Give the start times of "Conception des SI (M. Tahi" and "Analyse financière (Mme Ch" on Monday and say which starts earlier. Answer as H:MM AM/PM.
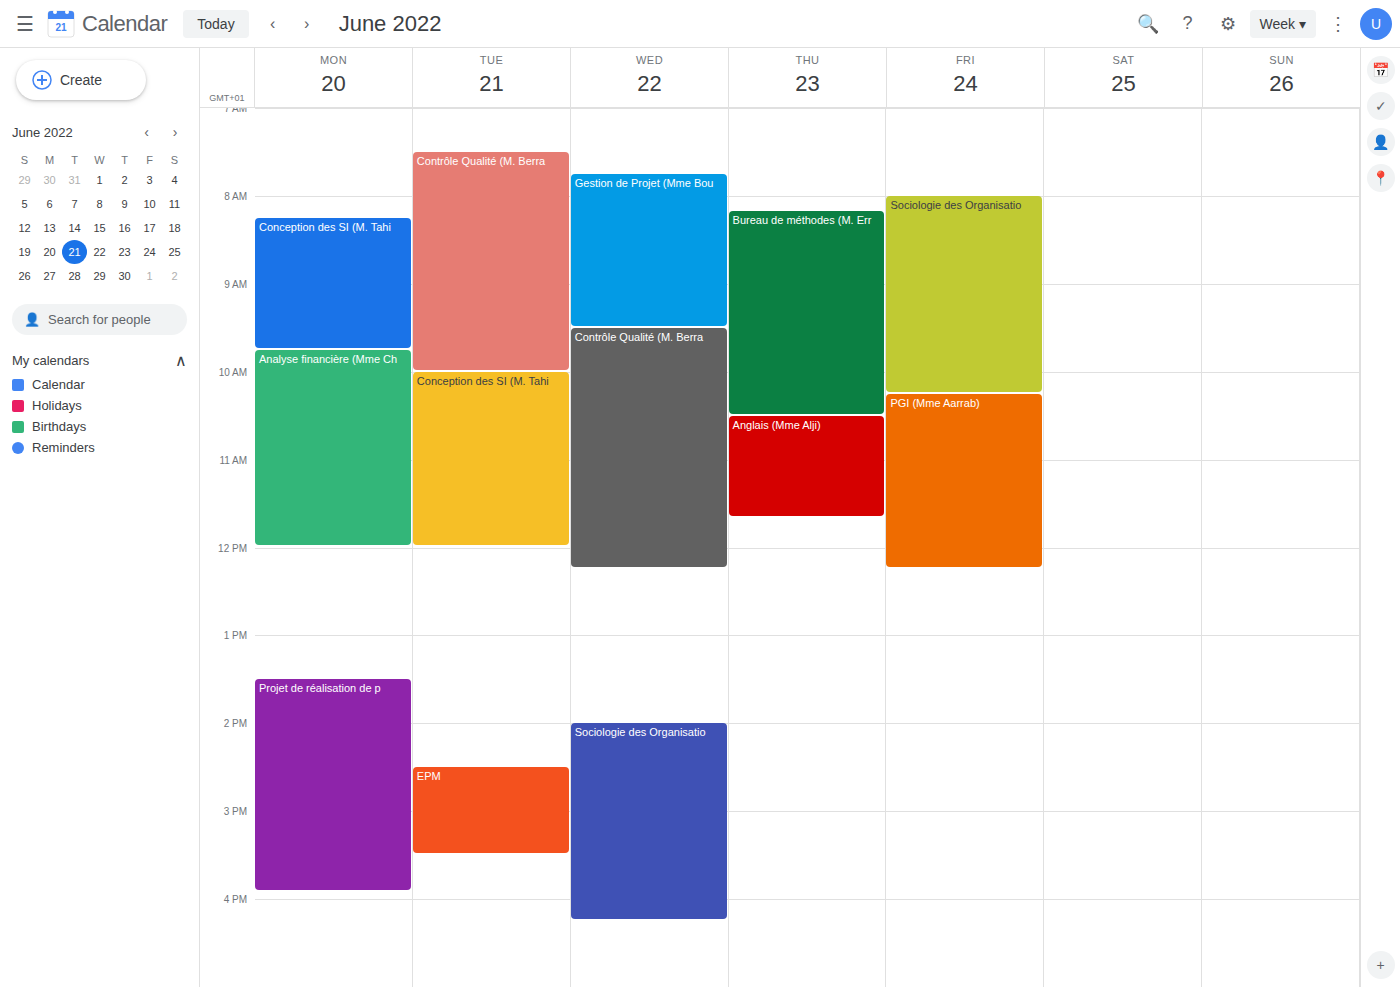
"Conception des SI (M. Tahi" 8:15 AM; "Analyse financière (Mme Ch" 9:45 AM.